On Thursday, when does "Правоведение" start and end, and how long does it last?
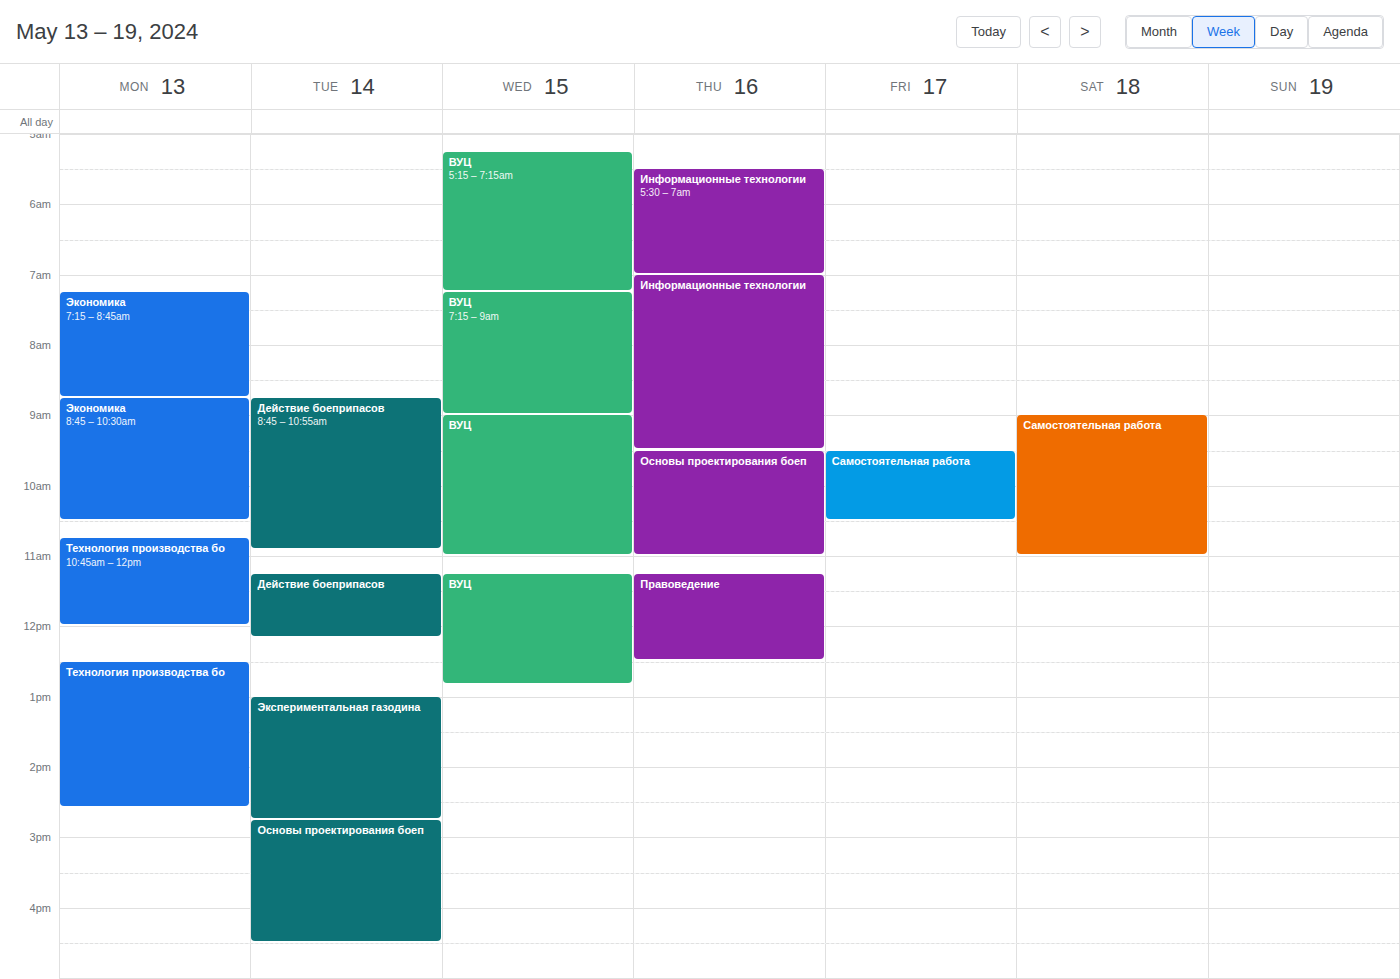
11:15 AM to 12:30 PM, 1 hour 15 minutes